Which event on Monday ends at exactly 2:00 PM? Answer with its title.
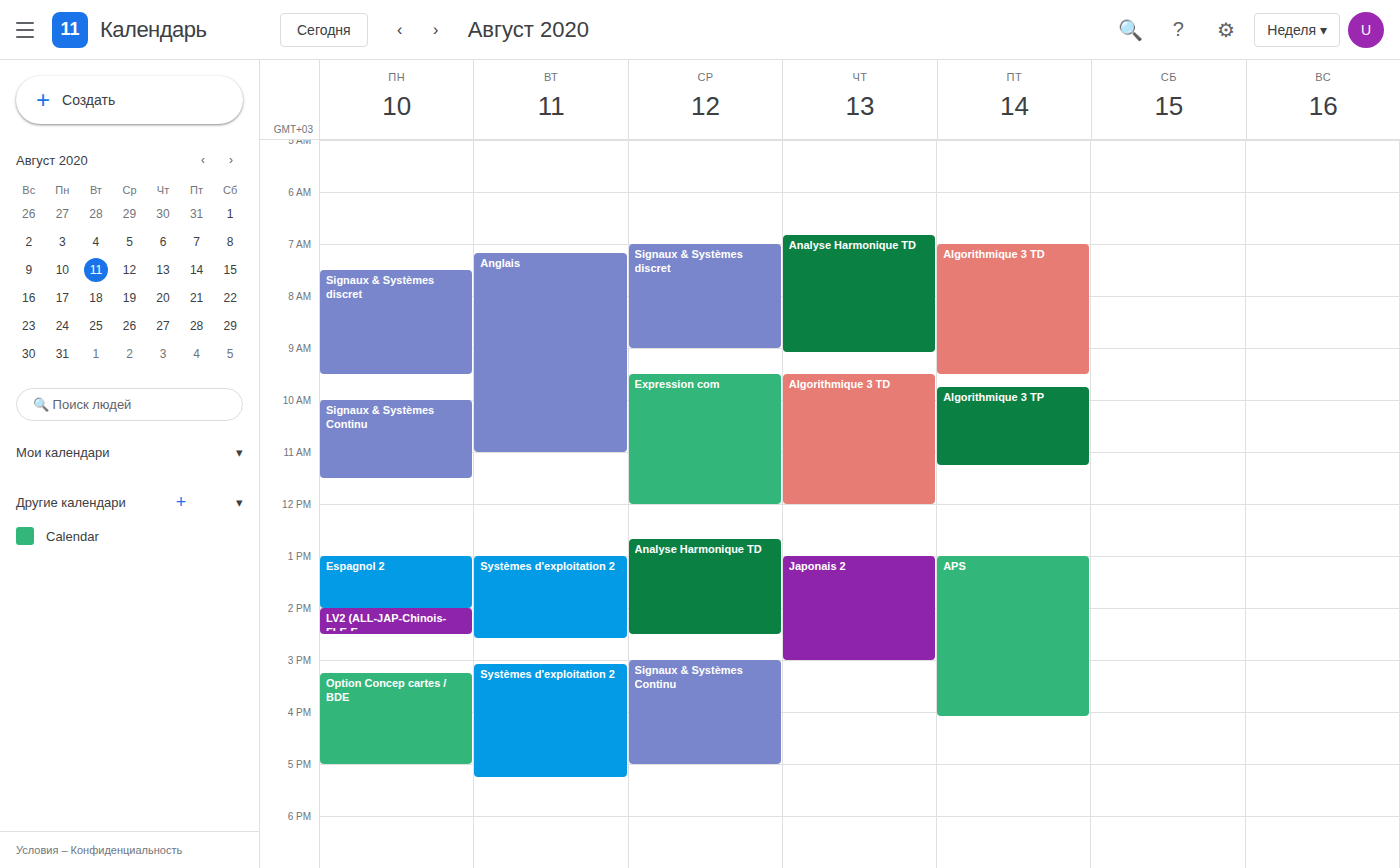
"Espagnol 2"